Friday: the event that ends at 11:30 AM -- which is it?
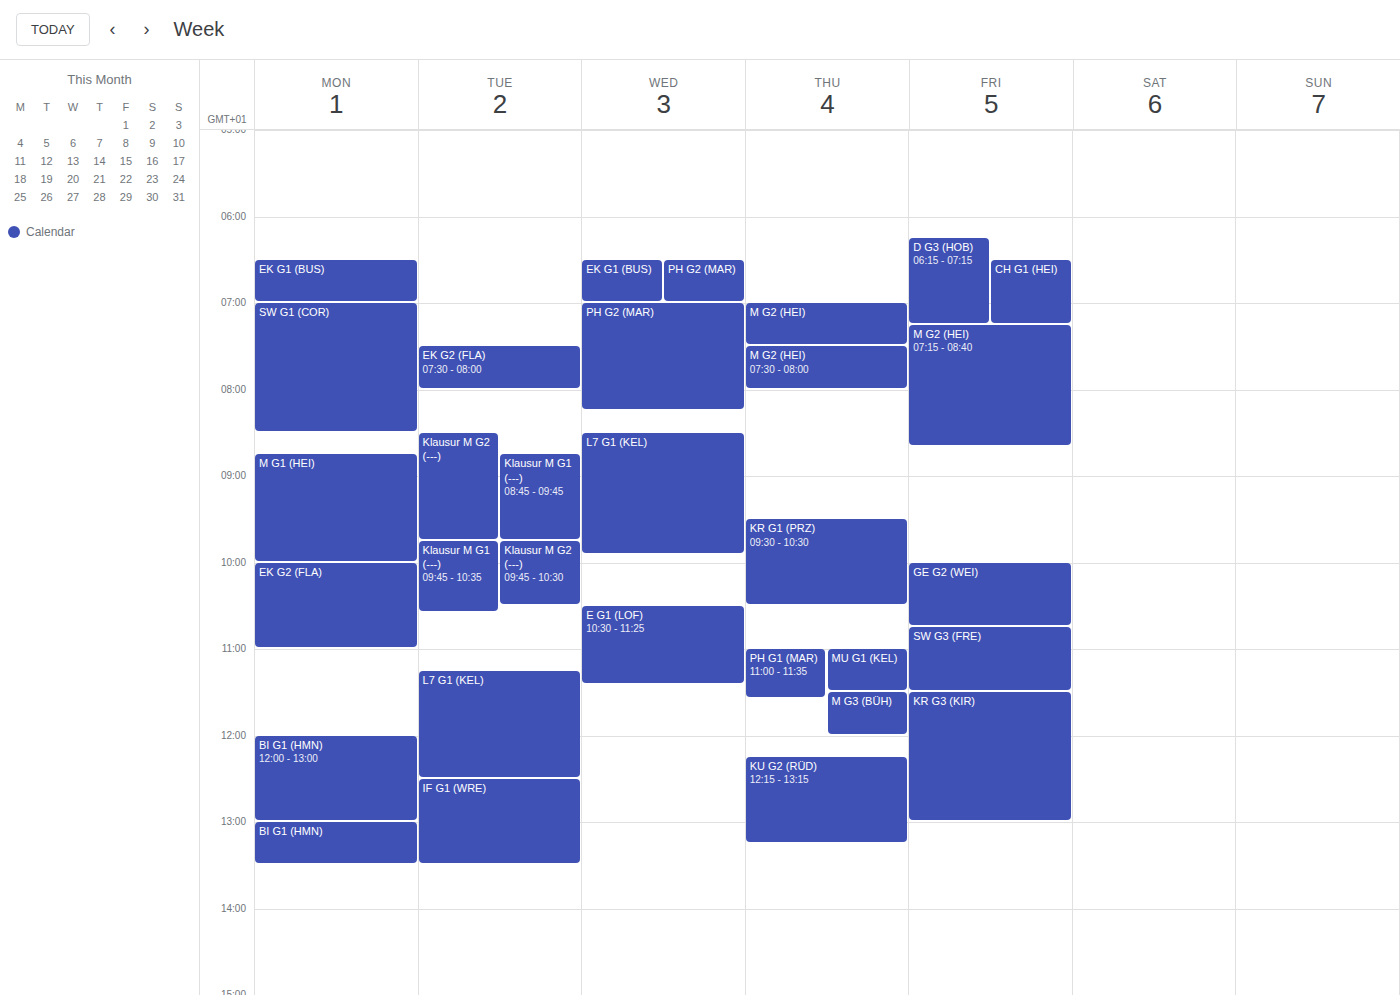
"SW G3 (FRE)"